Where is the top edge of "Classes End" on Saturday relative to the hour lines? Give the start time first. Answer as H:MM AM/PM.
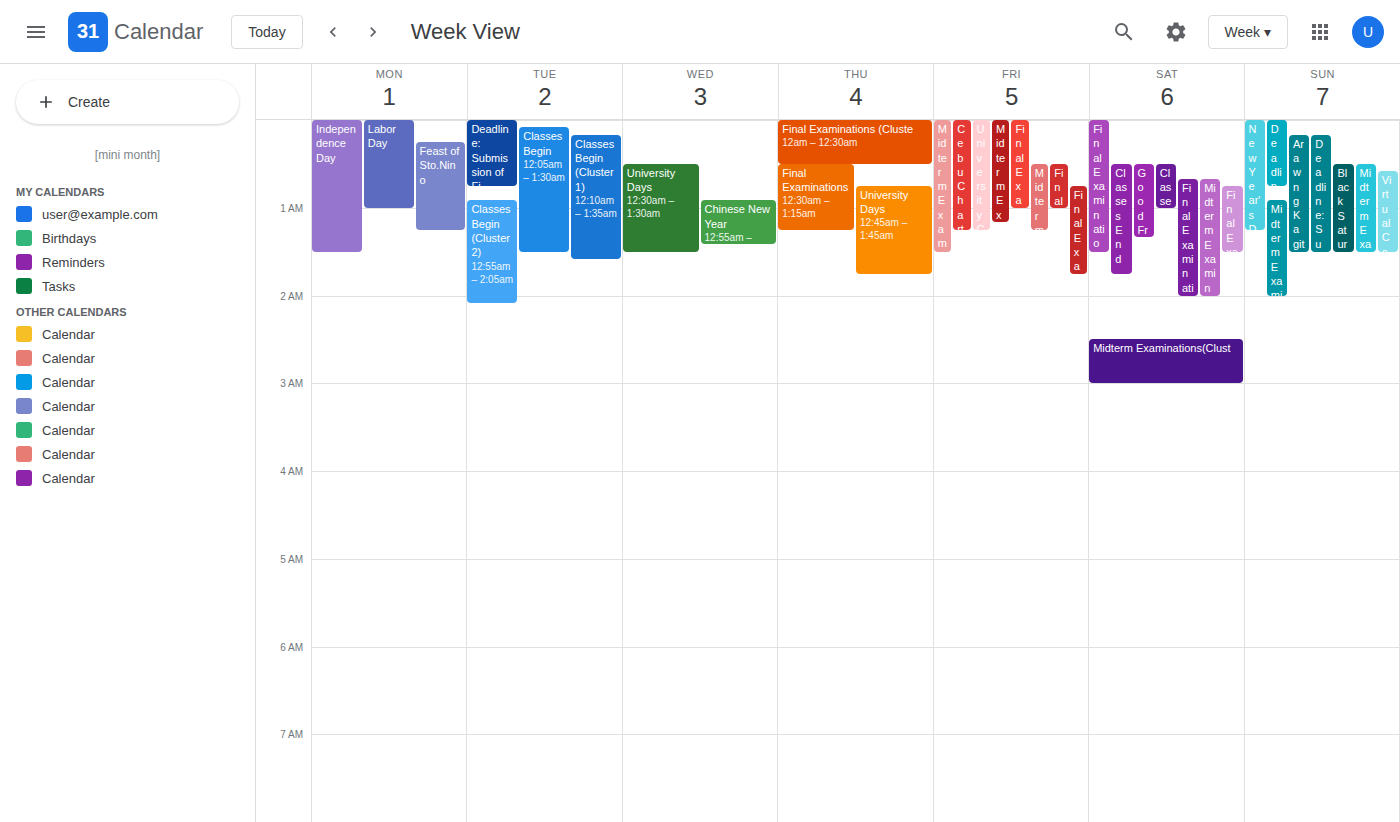
12:30 AM -- halfway between the 12 AM and 1 AM lines.